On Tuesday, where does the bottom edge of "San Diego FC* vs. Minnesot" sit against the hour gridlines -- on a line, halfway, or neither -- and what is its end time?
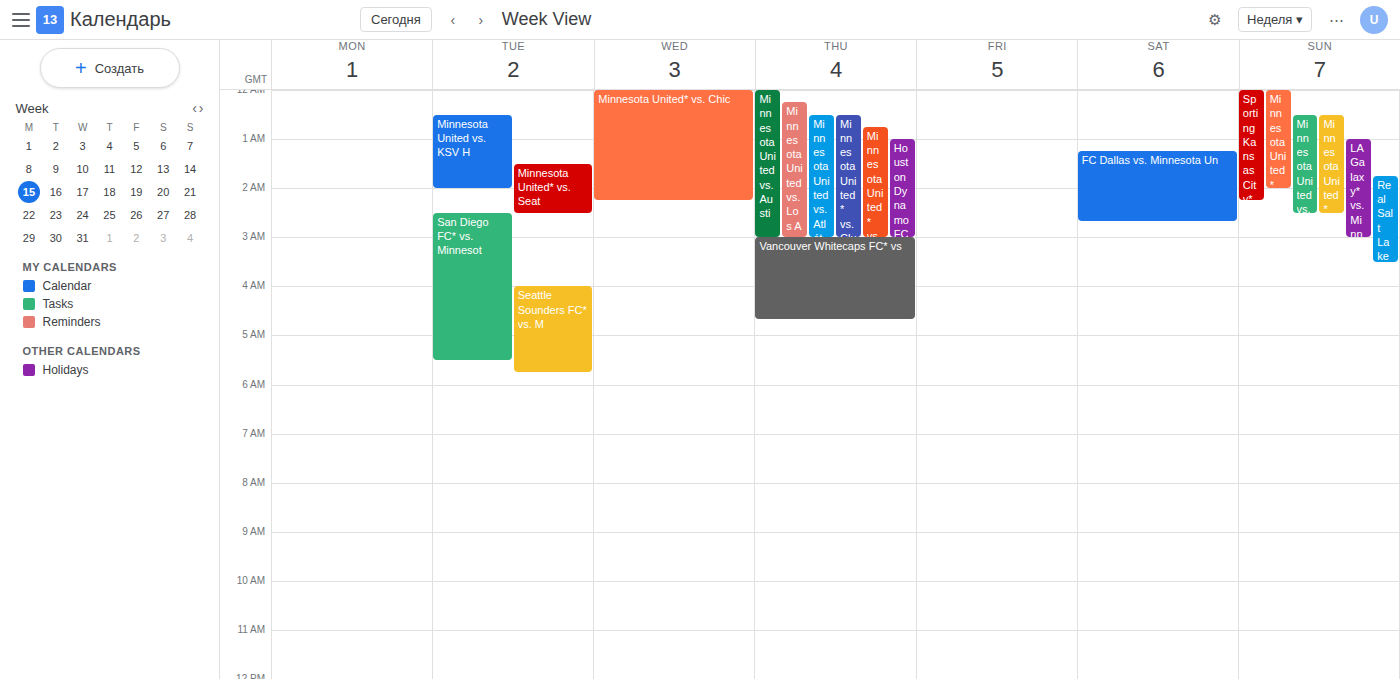
5:30 AM -- halfway between the 5 AM and 6 AM lines.